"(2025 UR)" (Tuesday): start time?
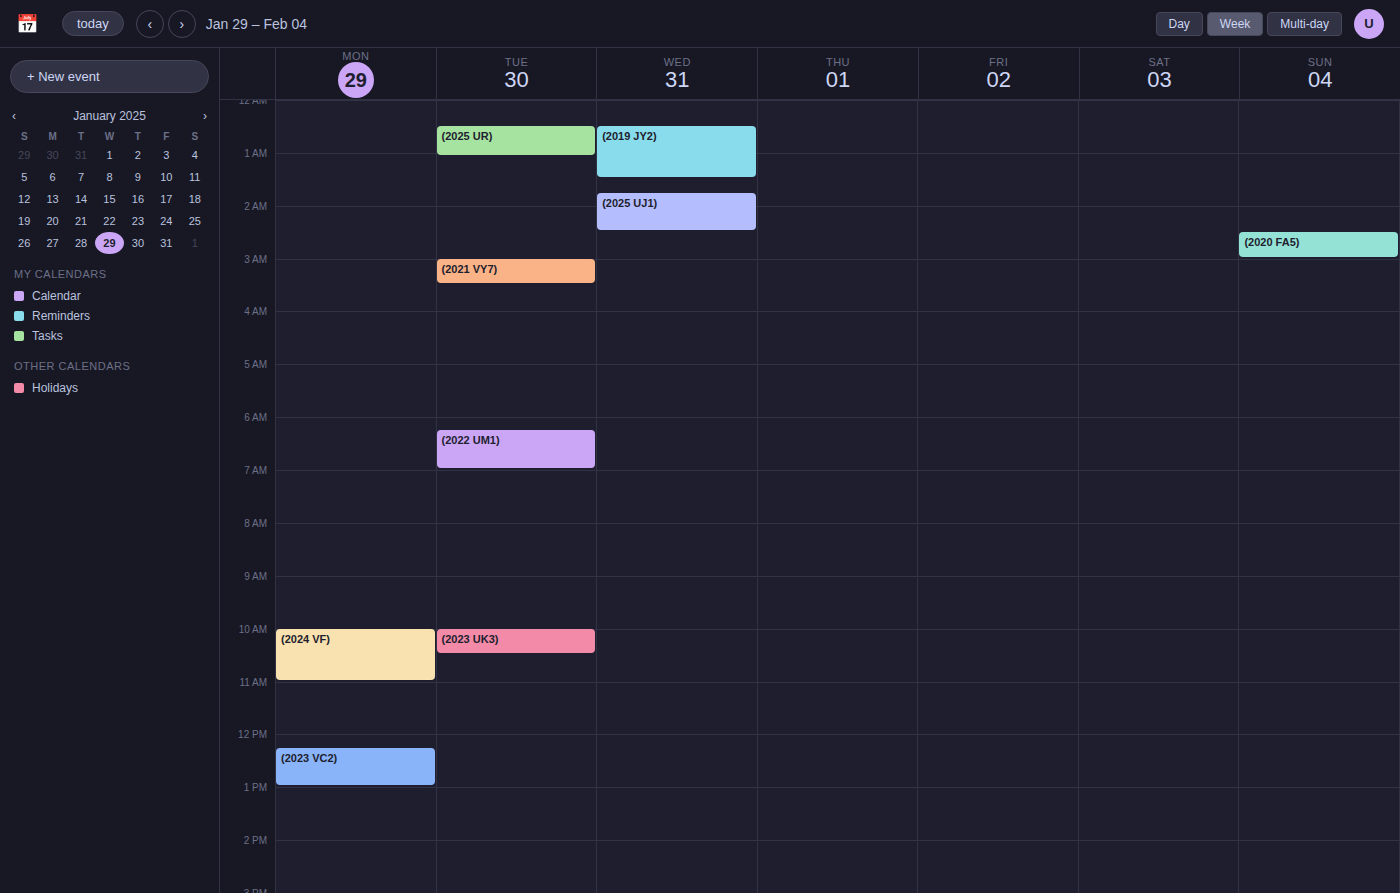
12:30 AM